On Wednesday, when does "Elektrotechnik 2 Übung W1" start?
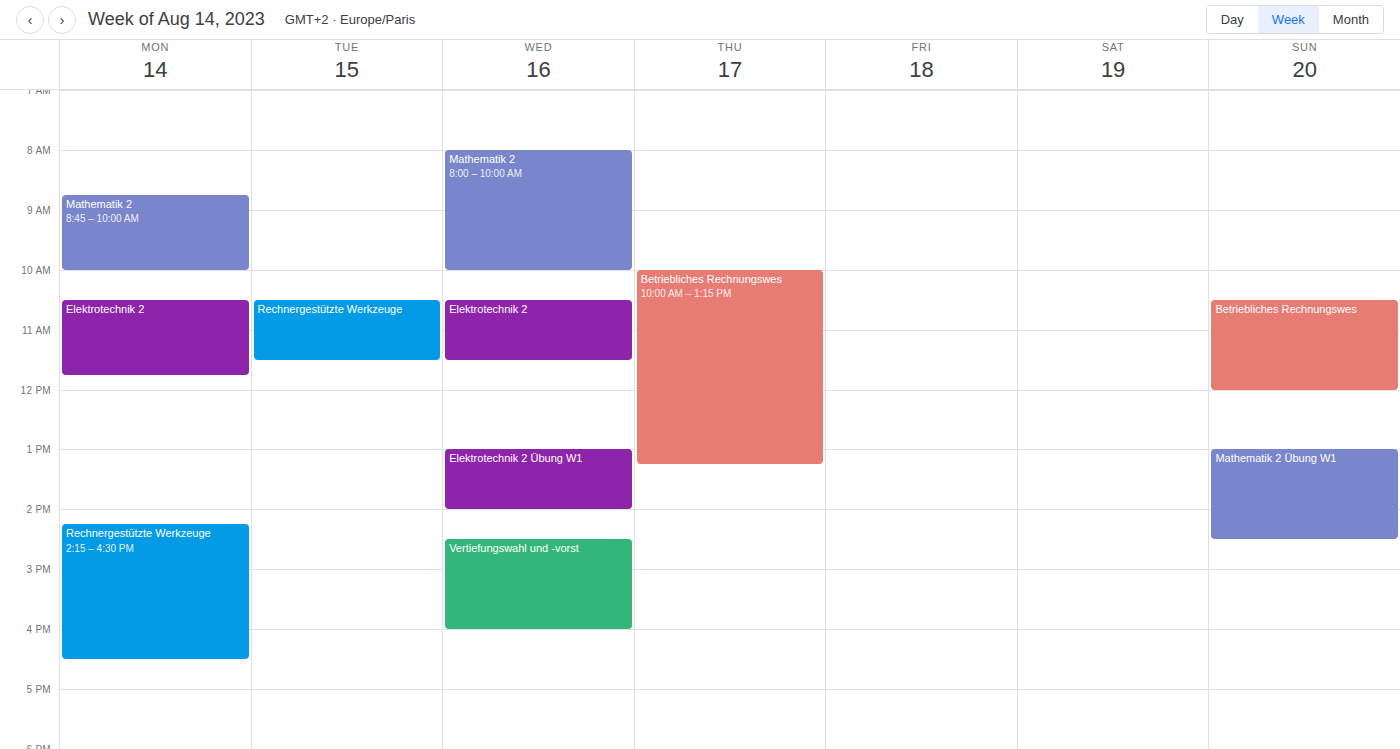
1:00 PM